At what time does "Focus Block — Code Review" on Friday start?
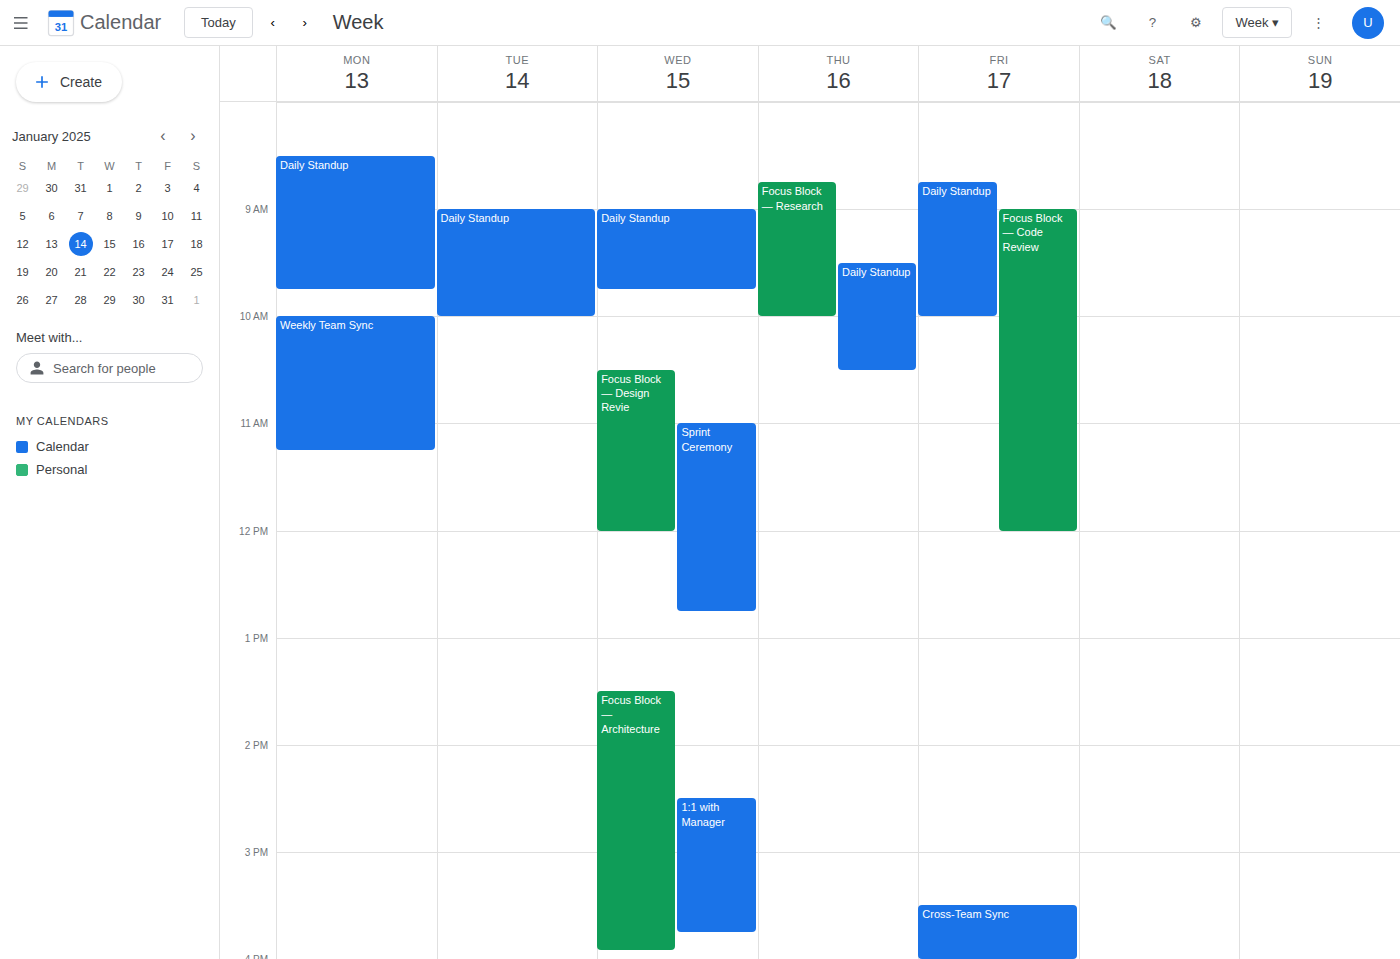
9:00 AM